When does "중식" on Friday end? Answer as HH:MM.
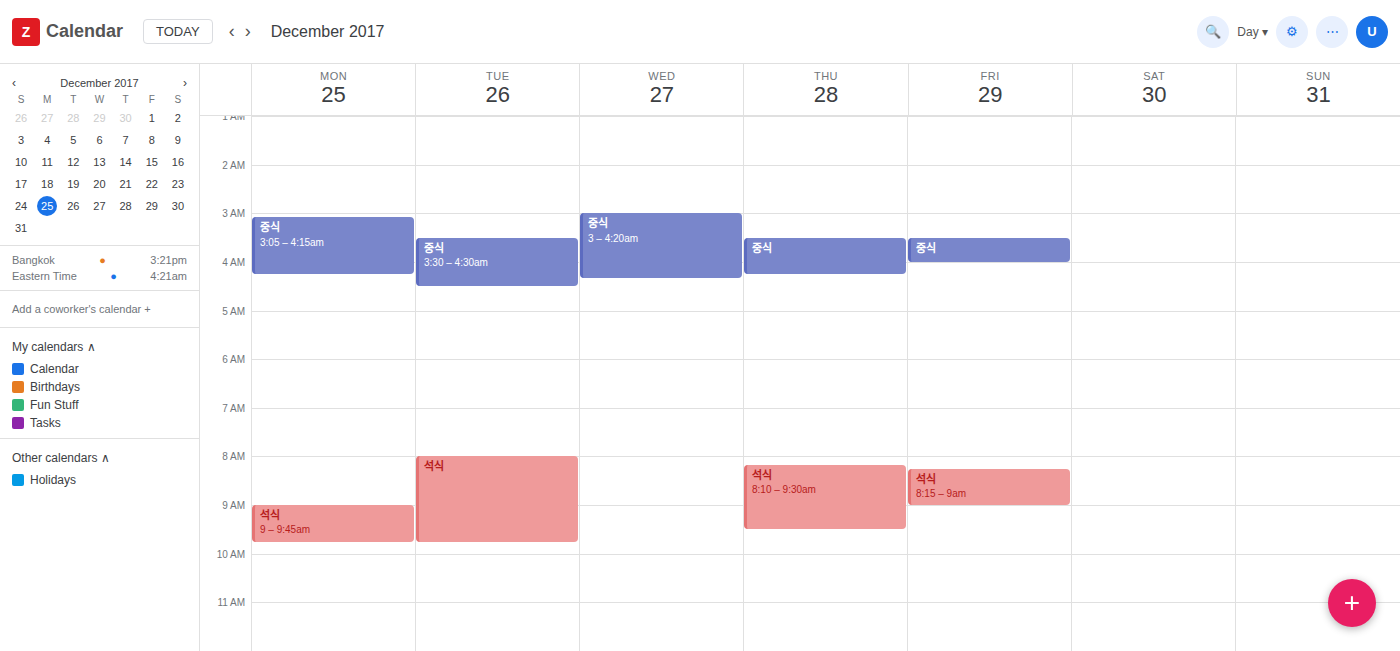
04:00